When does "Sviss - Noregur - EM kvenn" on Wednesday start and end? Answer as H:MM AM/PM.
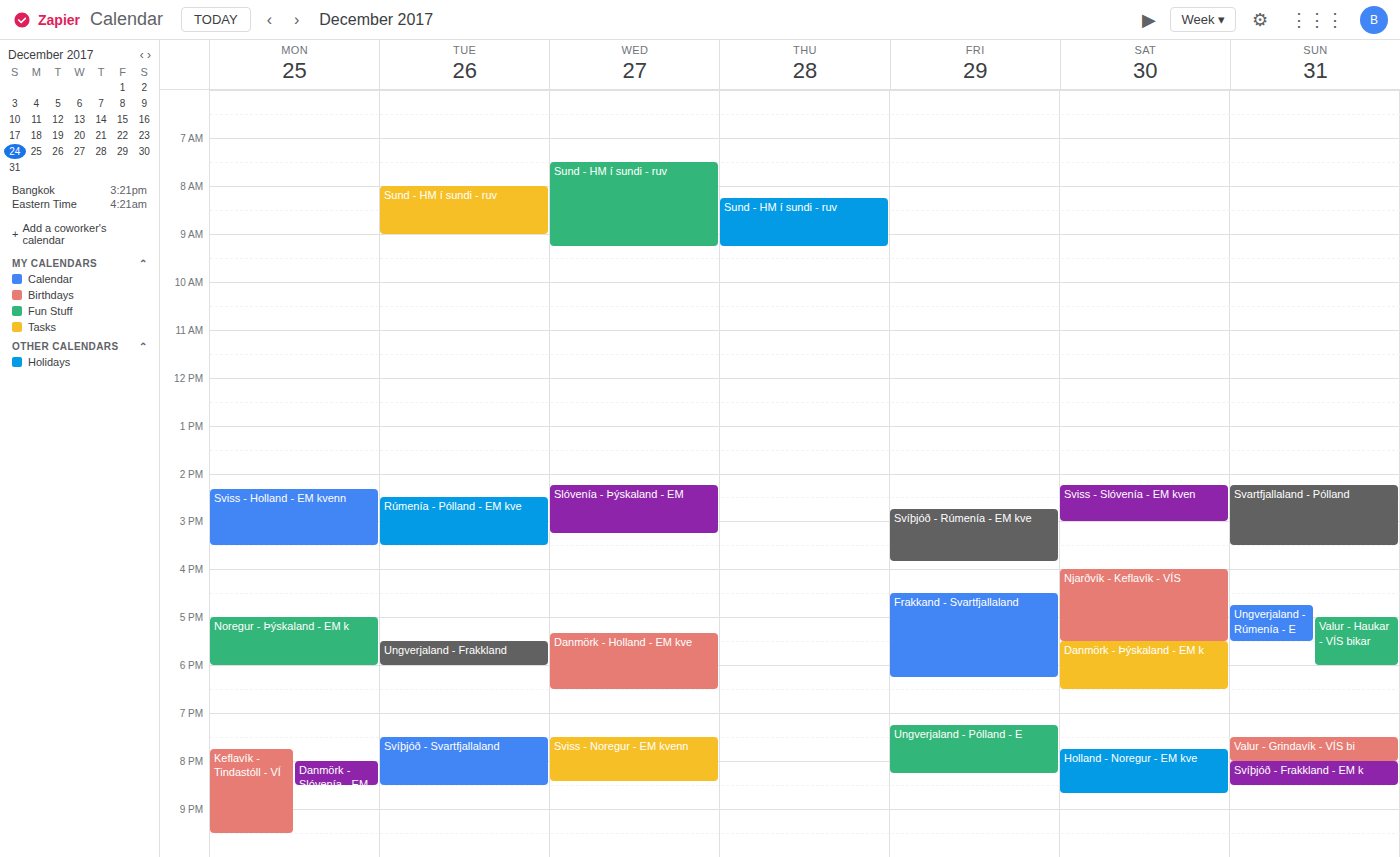
7:30 PM to 8:25 PM